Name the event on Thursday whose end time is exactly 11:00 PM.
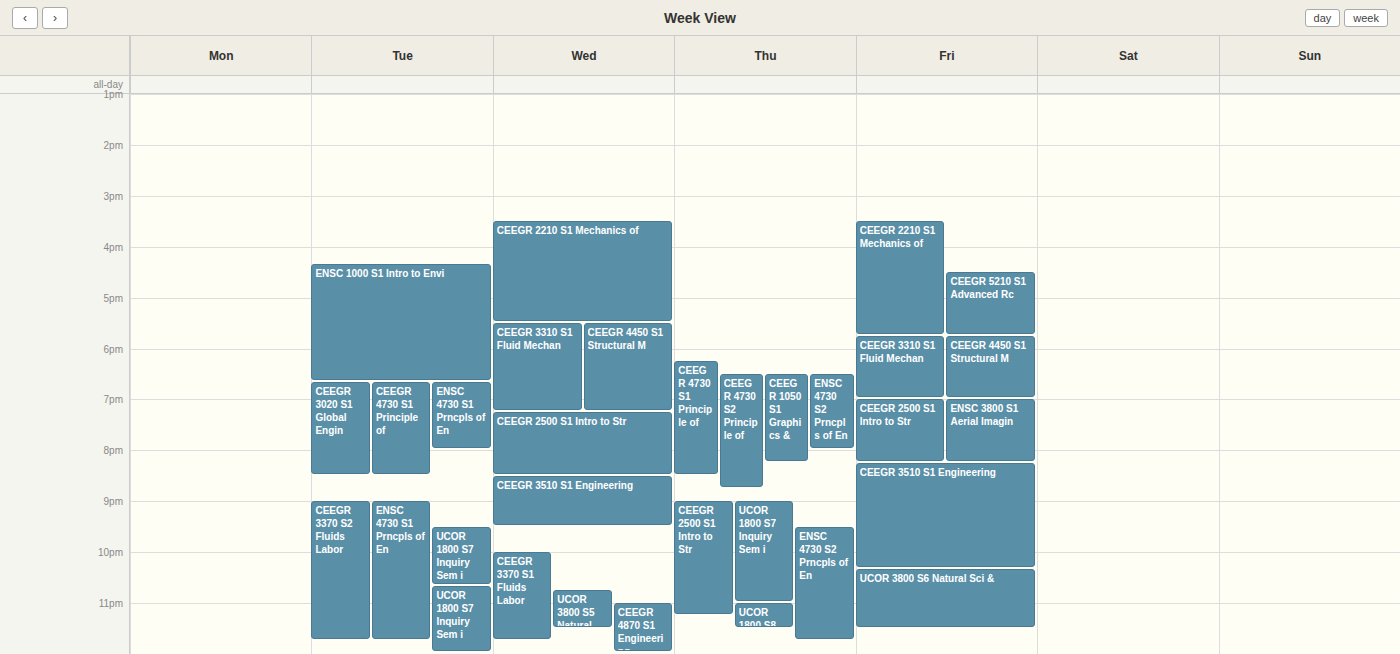
"UCOR 1800 S7 Inquiry Sem i"